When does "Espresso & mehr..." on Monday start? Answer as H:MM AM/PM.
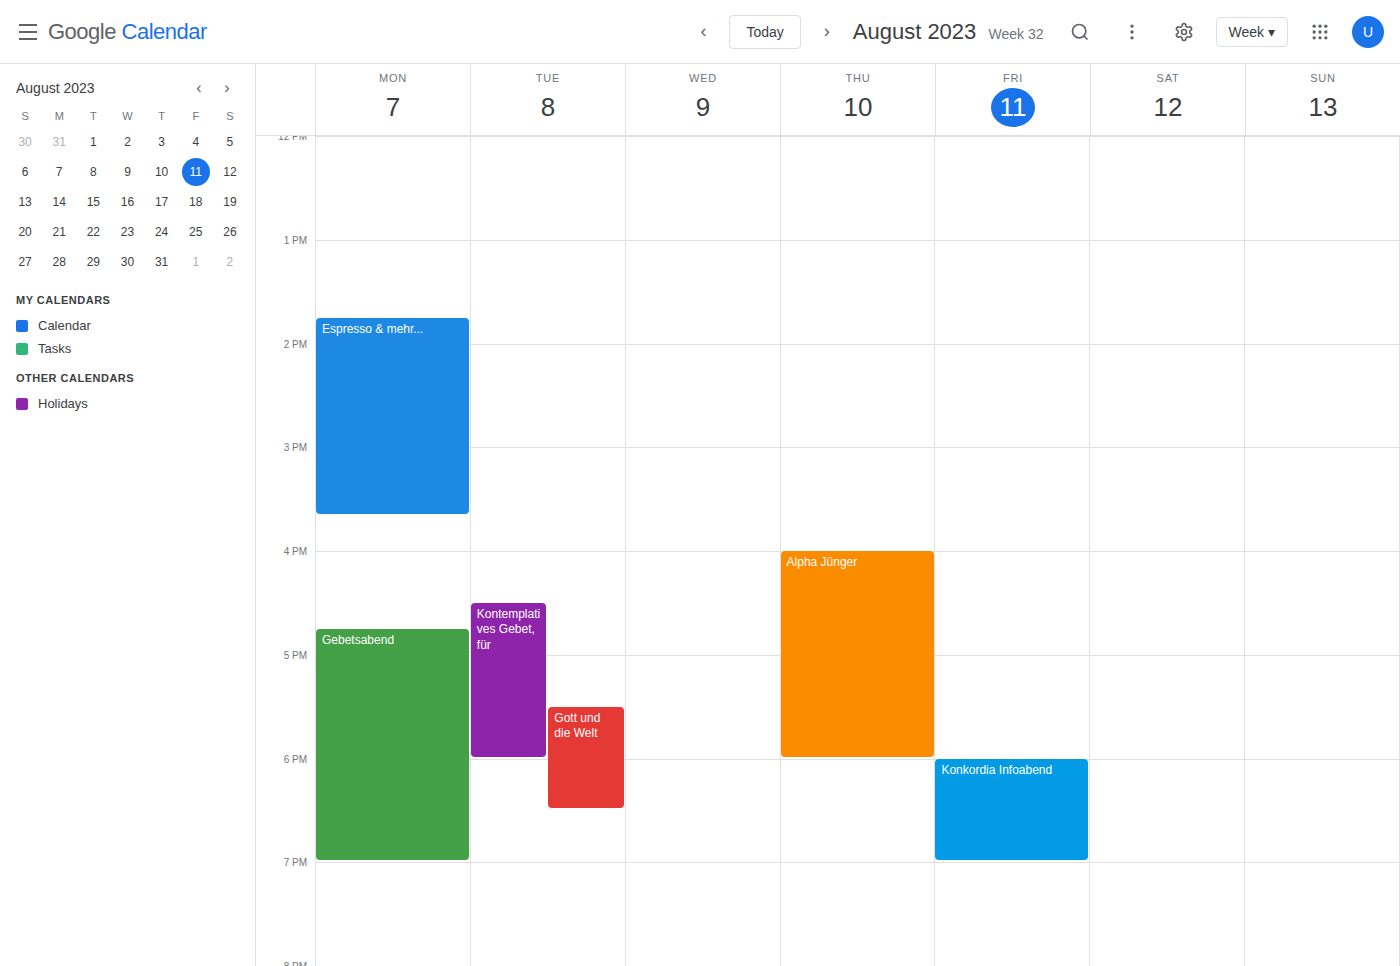
1:45 PM